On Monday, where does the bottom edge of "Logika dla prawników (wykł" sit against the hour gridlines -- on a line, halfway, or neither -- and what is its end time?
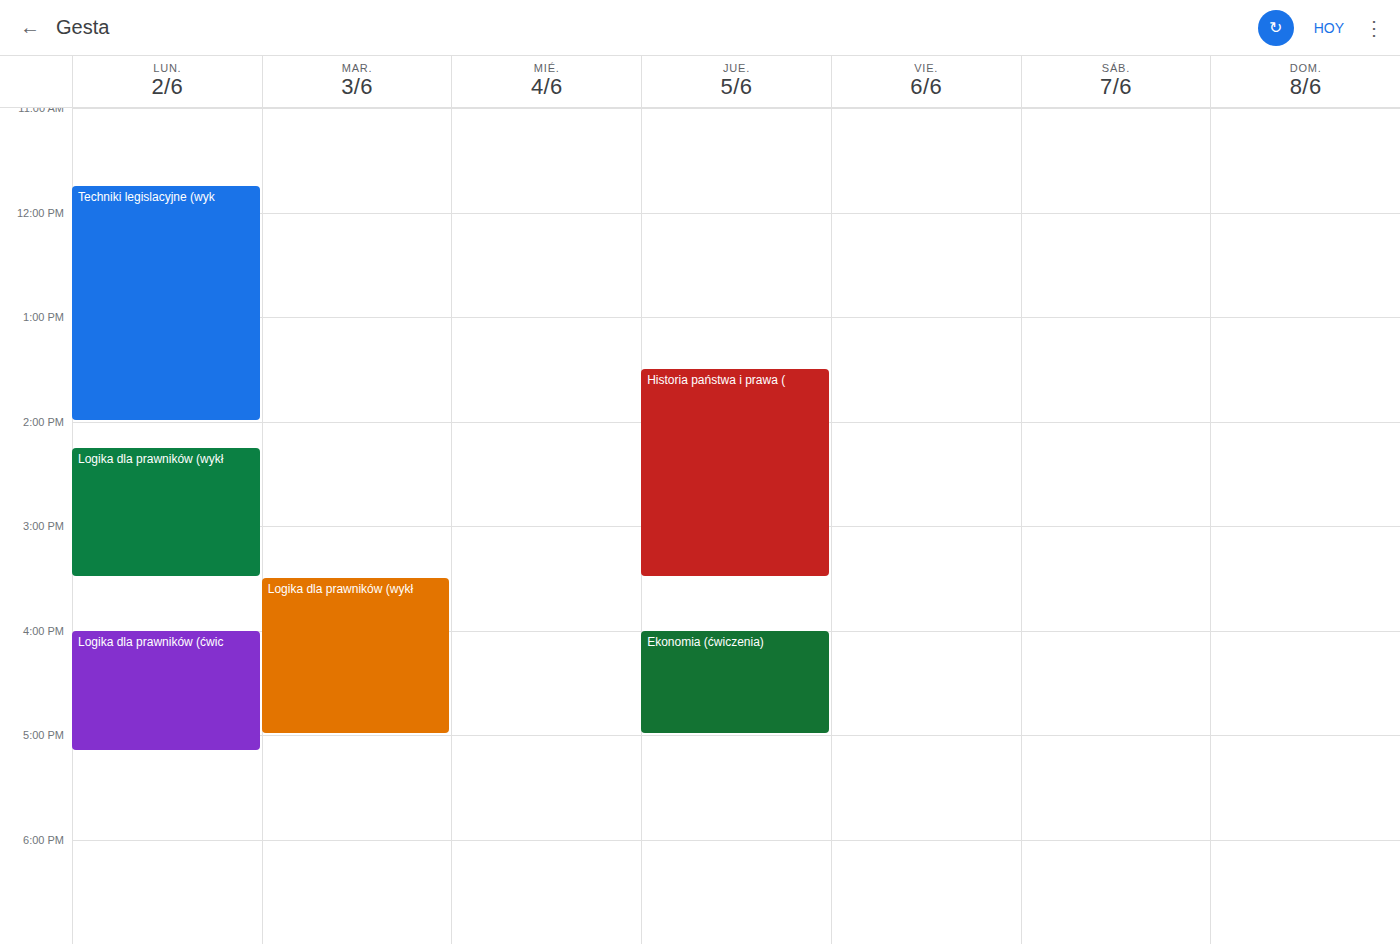
3:30 PM -- halfway between the 3 PM and 4 PM lines.